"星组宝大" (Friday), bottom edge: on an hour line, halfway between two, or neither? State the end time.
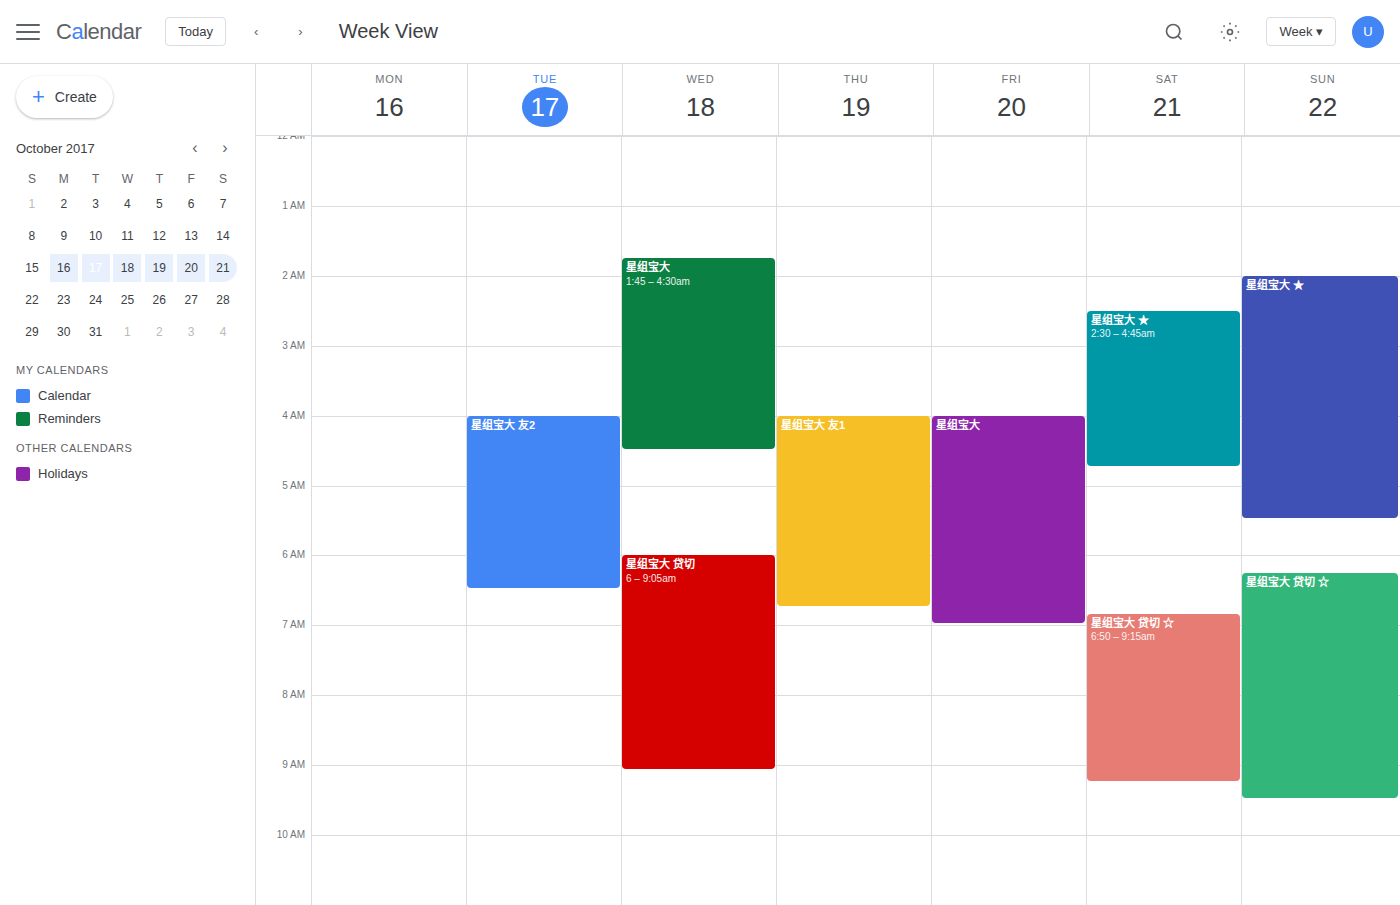
7:00 AM -- exactly on the 7 AM line.